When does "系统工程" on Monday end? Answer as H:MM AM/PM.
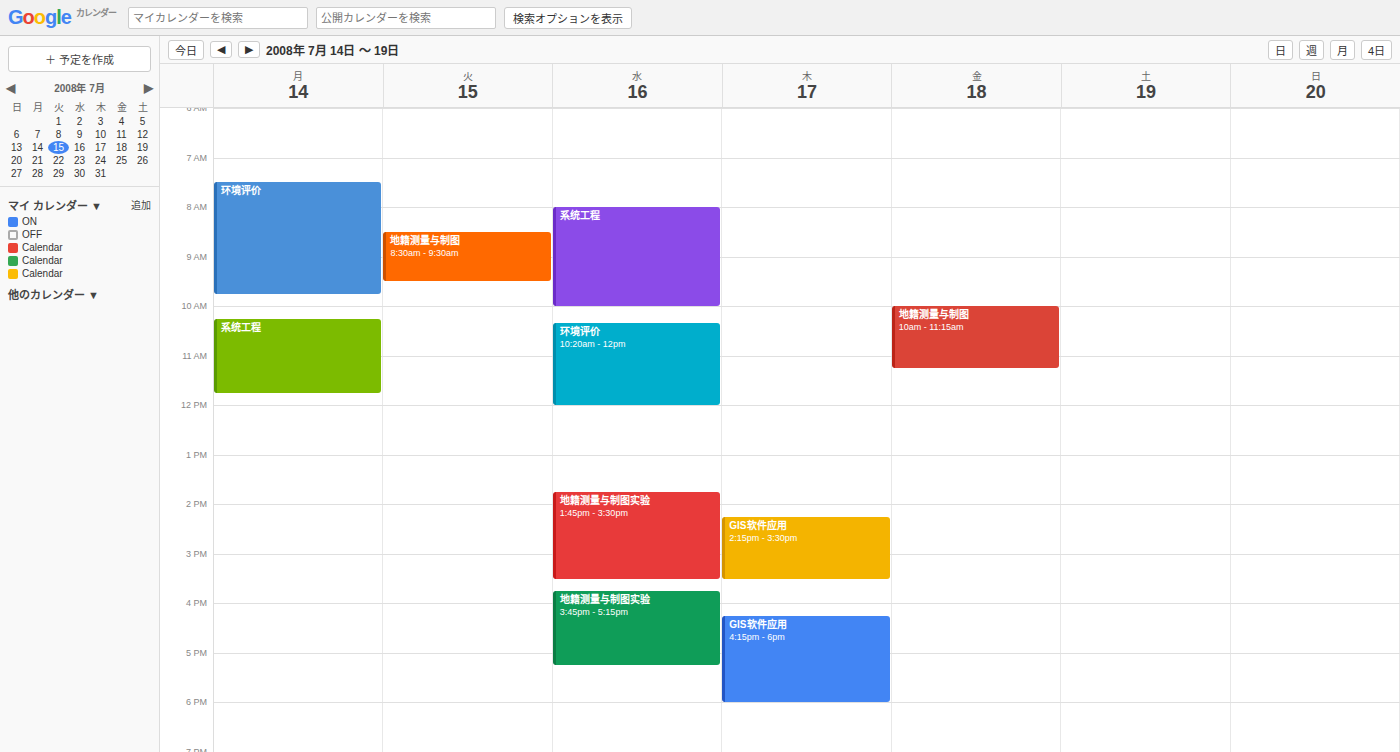
11:45 AM